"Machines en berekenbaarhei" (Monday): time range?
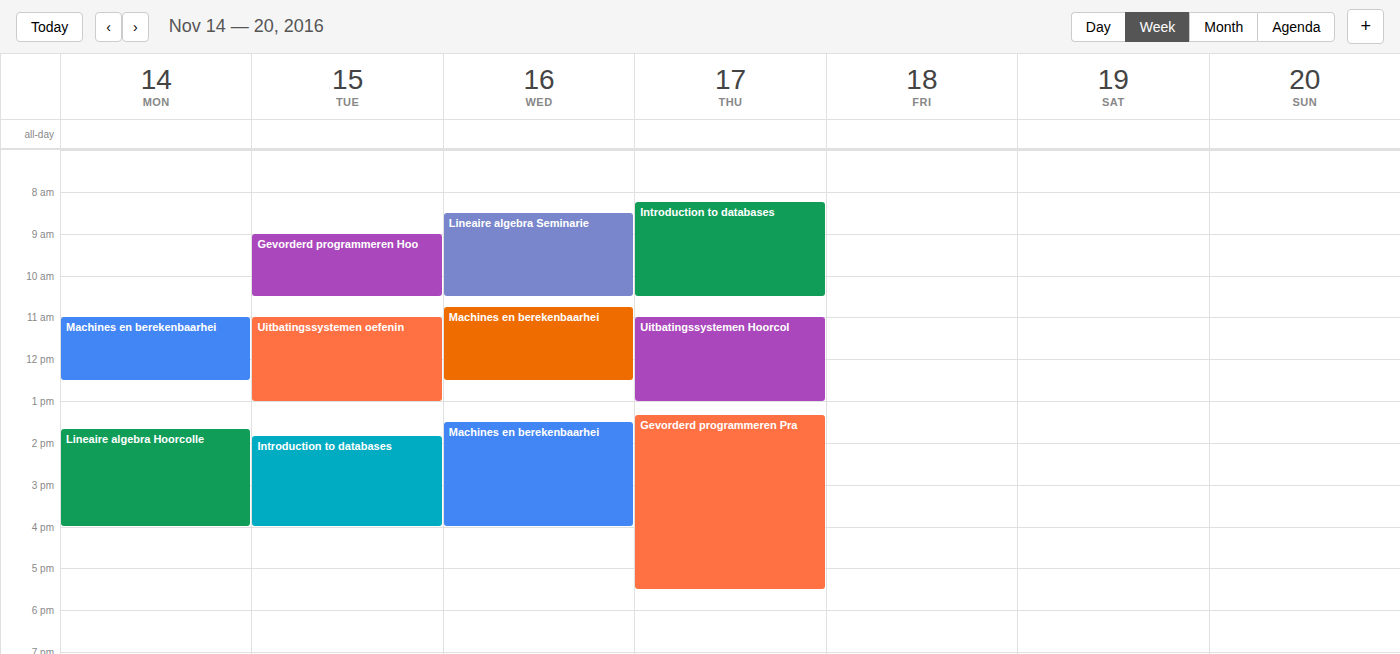
11:00 AM to 12:30 PM